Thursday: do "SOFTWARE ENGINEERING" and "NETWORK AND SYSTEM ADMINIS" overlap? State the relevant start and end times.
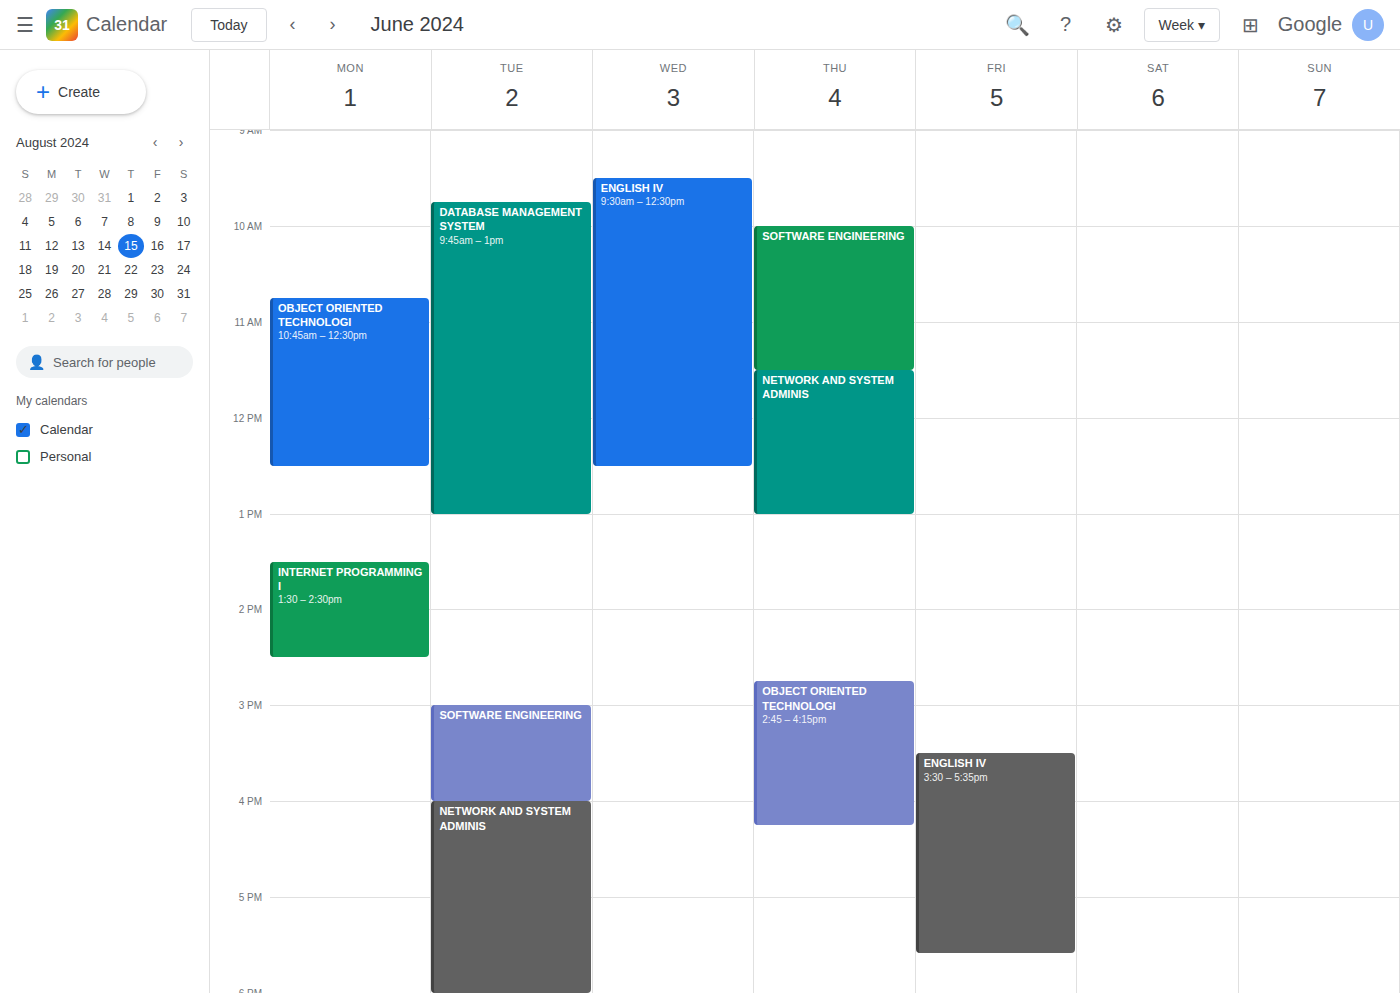
"SOFTWARE ENGINEERING" ends at 11:30 AM, exactly when "NETWORK AND SYSTEM ADMINIS" starts -- they touch but do not overlap.